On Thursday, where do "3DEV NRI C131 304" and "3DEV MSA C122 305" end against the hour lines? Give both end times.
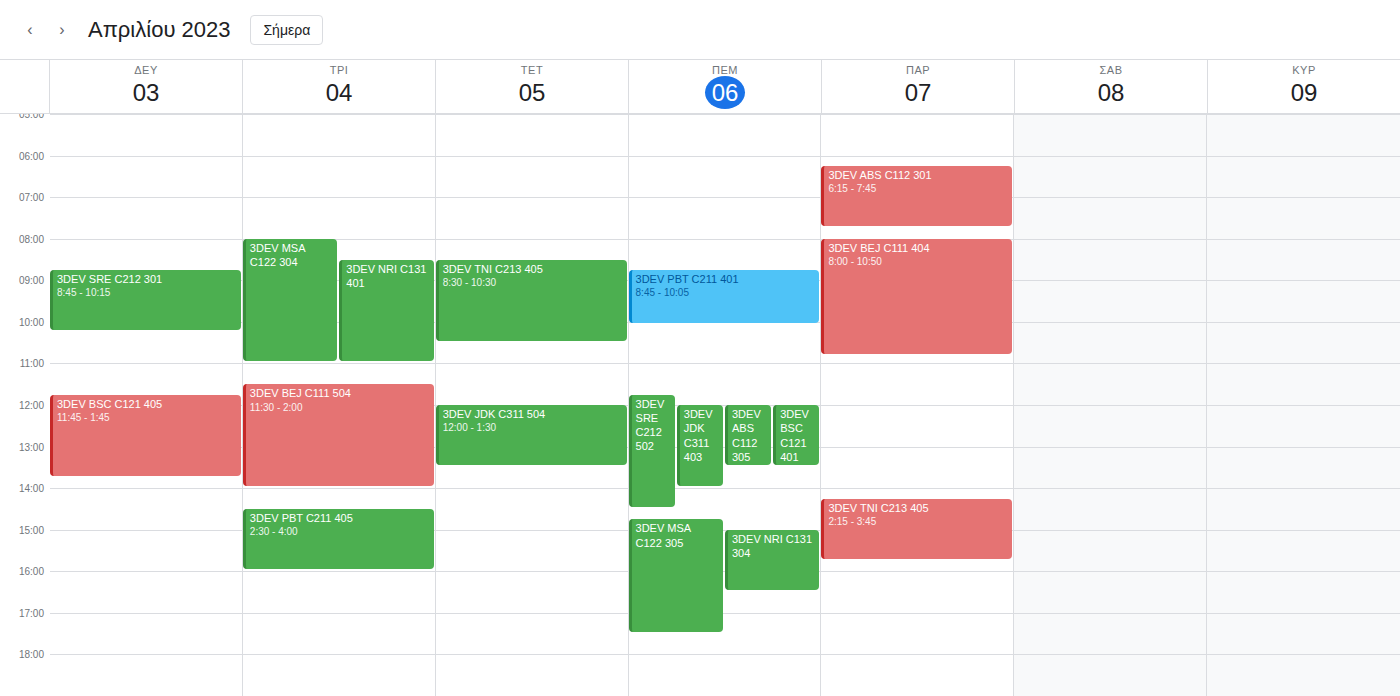
"3DEV NRI C131 304": 4:30 PM, halfway between the 4 PM and 5 PM lines. "3DEV MSA C122 305": 5:30 PM, halfway between the 5 PM and 6 PM lines.